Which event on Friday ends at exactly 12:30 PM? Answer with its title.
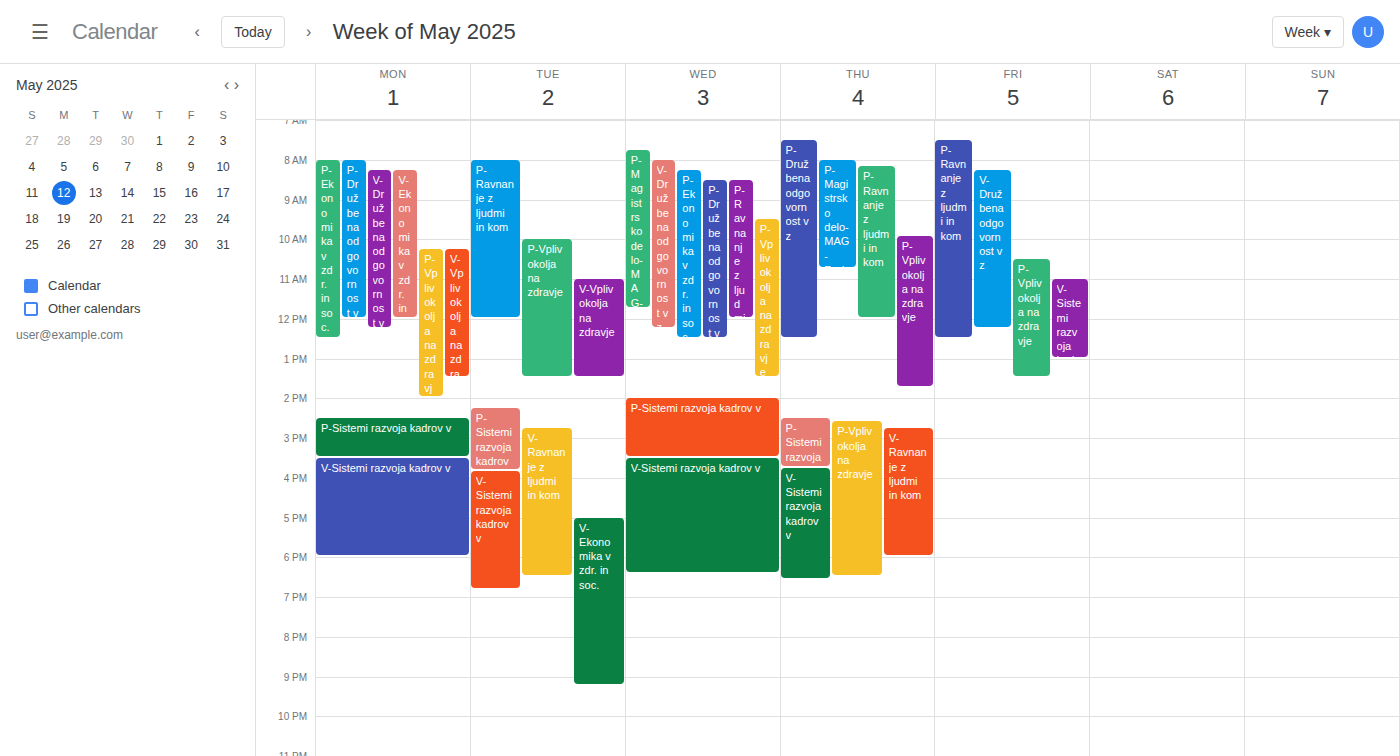
"P-Ravnanje z ljudmi in kom"